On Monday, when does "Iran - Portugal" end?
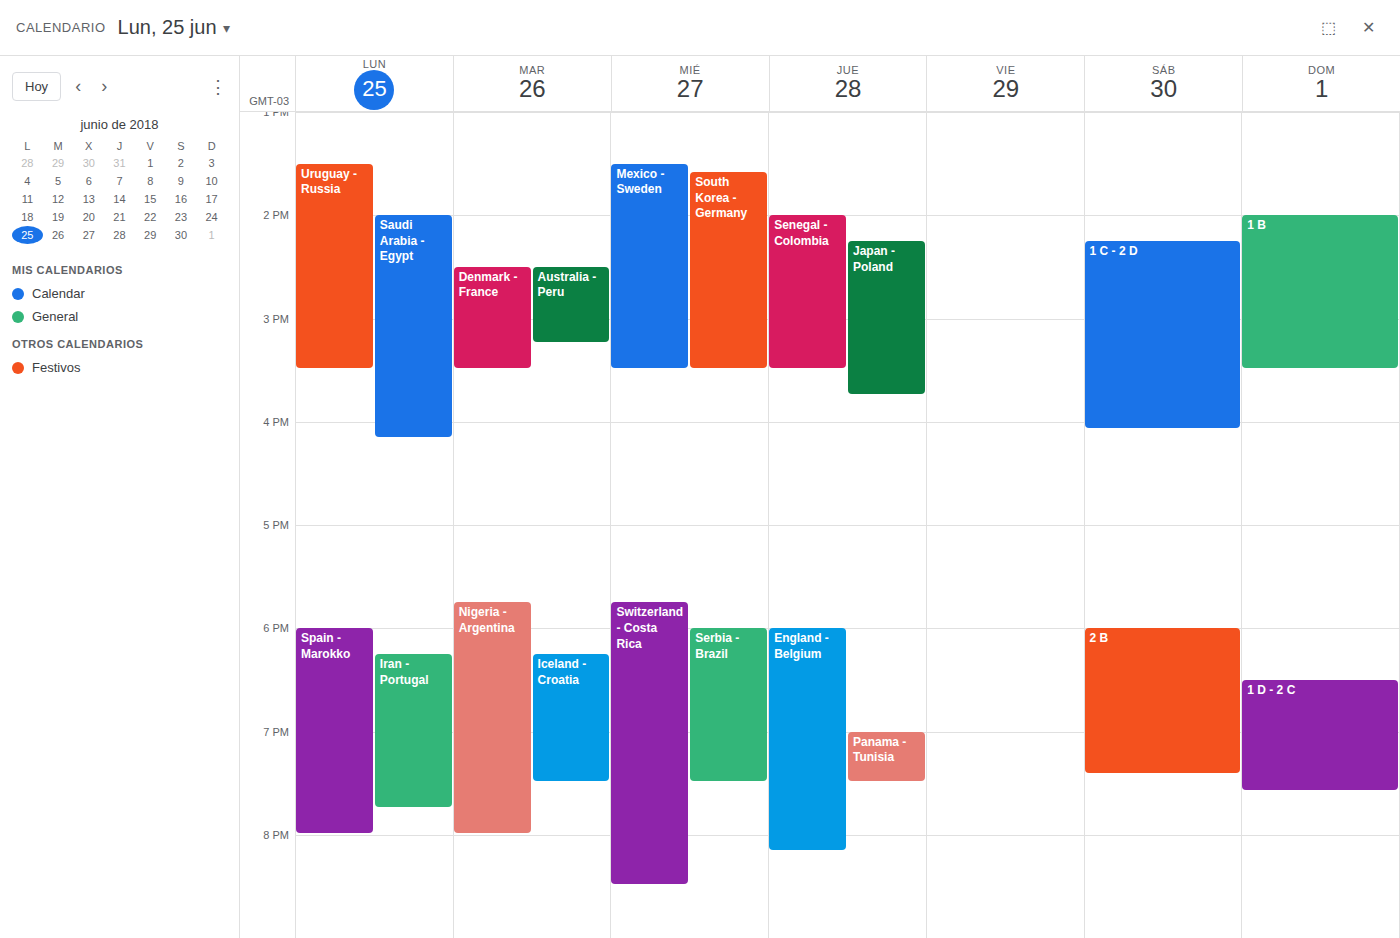
7:45 PM